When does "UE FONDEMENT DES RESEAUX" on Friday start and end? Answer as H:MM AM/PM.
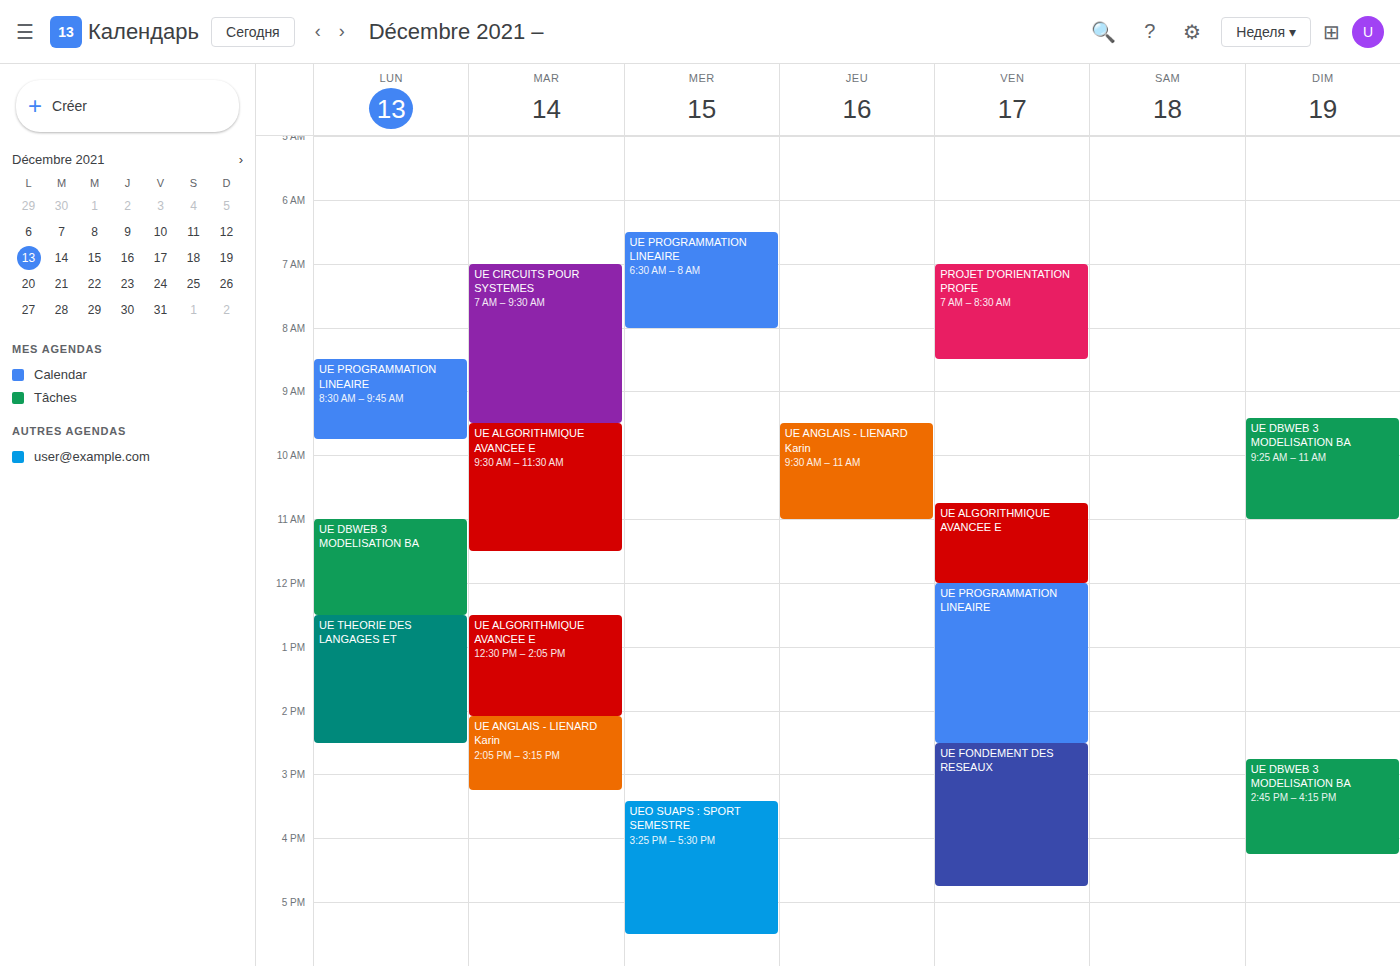
2:30 PM to 4:45 PM